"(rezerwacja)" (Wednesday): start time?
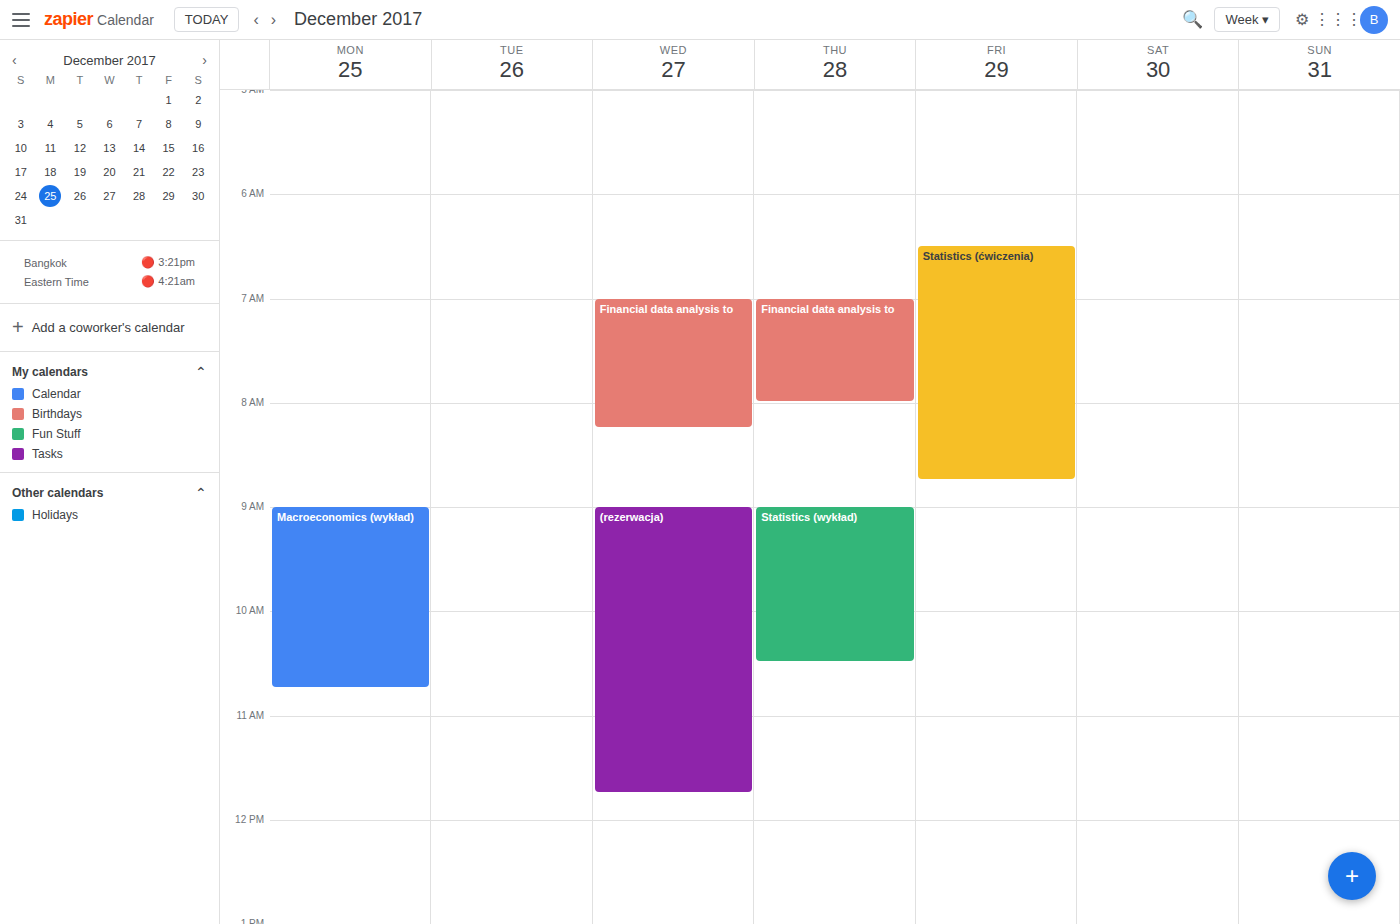
9:00 AM